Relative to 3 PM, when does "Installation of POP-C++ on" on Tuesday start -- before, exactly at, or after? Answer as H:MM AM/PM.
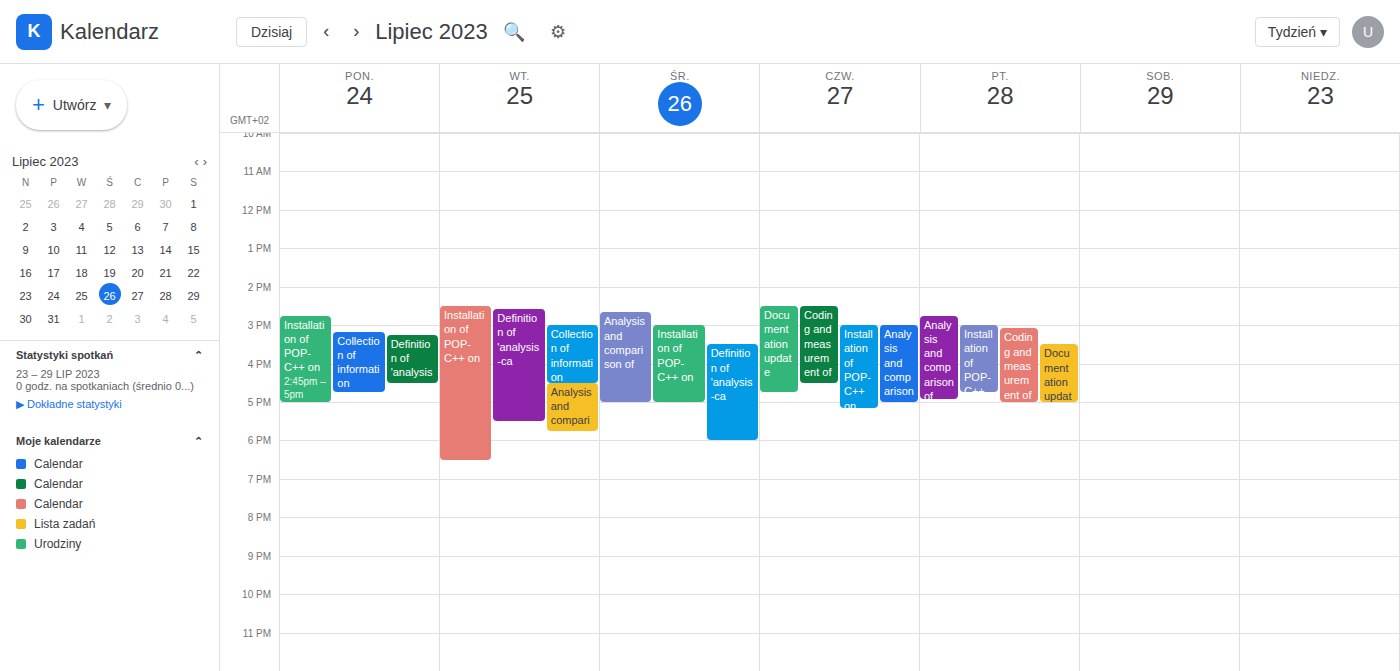
2:30 PM -- before 3 PM, 30 minutes above the 3 PM line.